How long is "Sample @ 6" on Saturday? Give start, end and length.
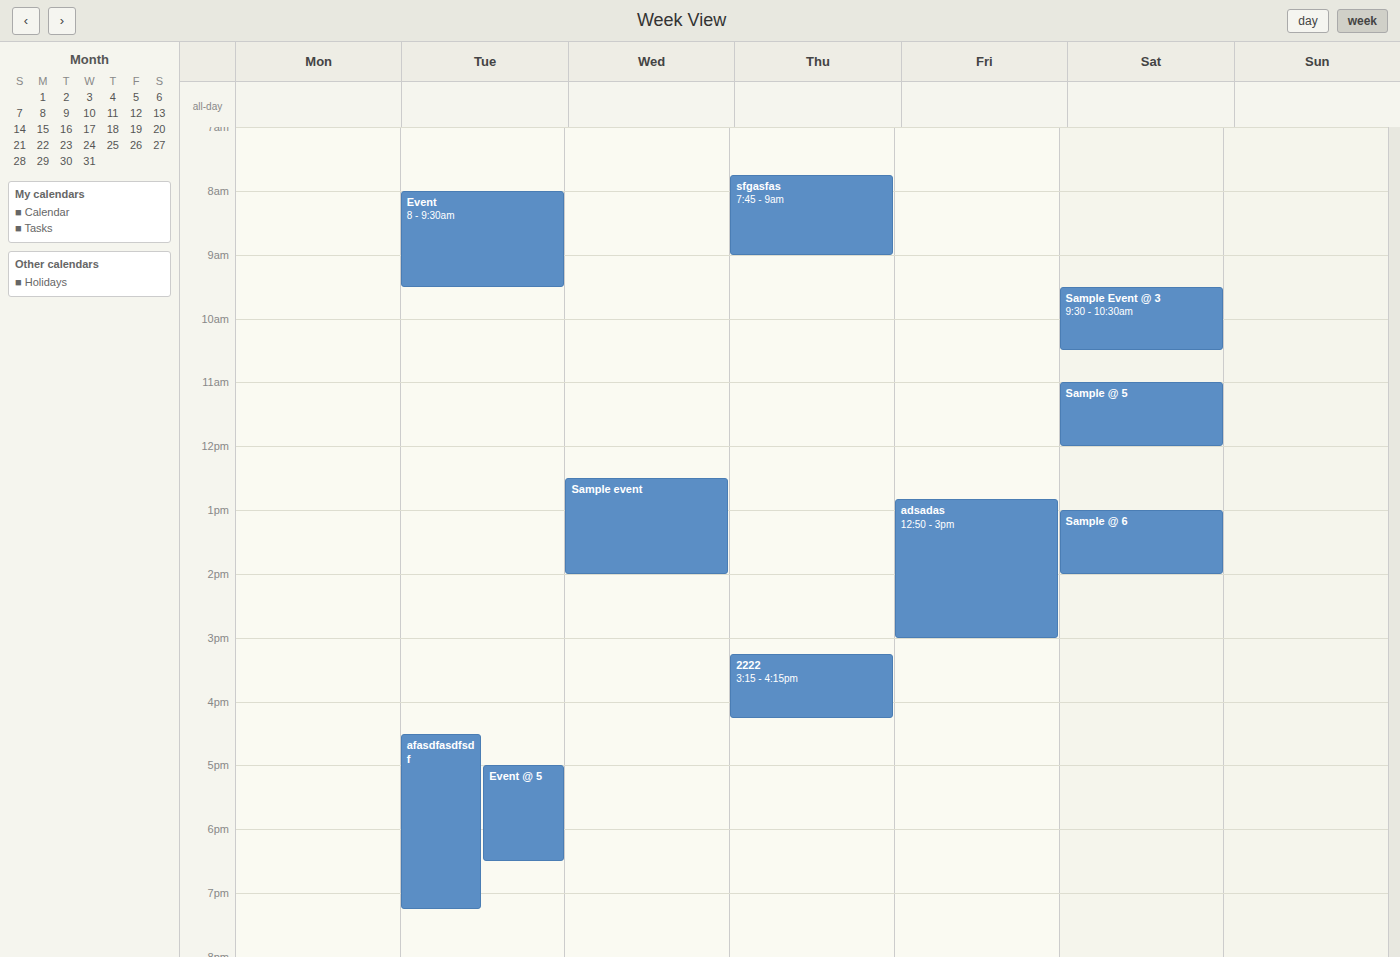
1:00 PM to 2:00 PM, 1 hour